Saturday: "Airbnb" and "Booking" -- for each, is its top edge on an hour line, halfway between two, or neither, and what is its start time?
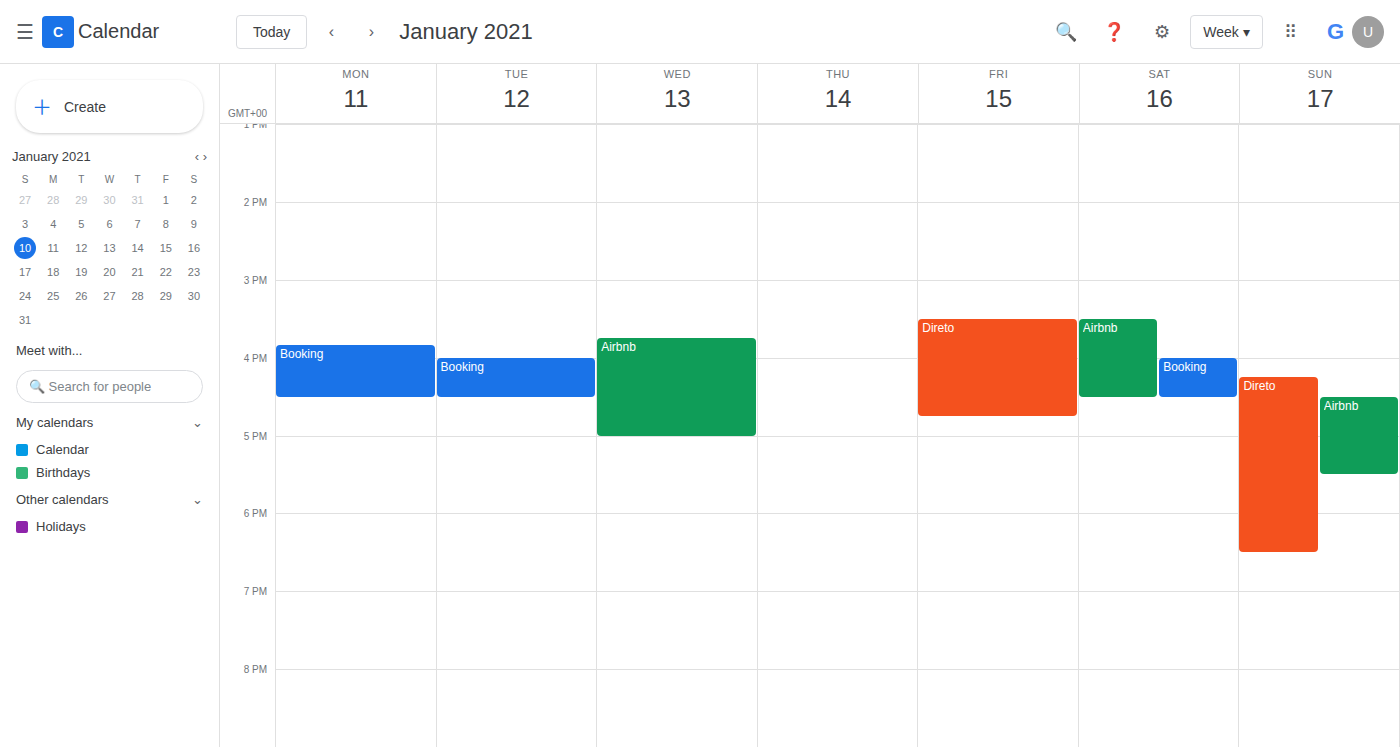
"Airbnb": 3:30 PM, halfway between the 3 PM and 4 PM lines. "Booking": 4:00 PM, exactly on the 4 PM line.